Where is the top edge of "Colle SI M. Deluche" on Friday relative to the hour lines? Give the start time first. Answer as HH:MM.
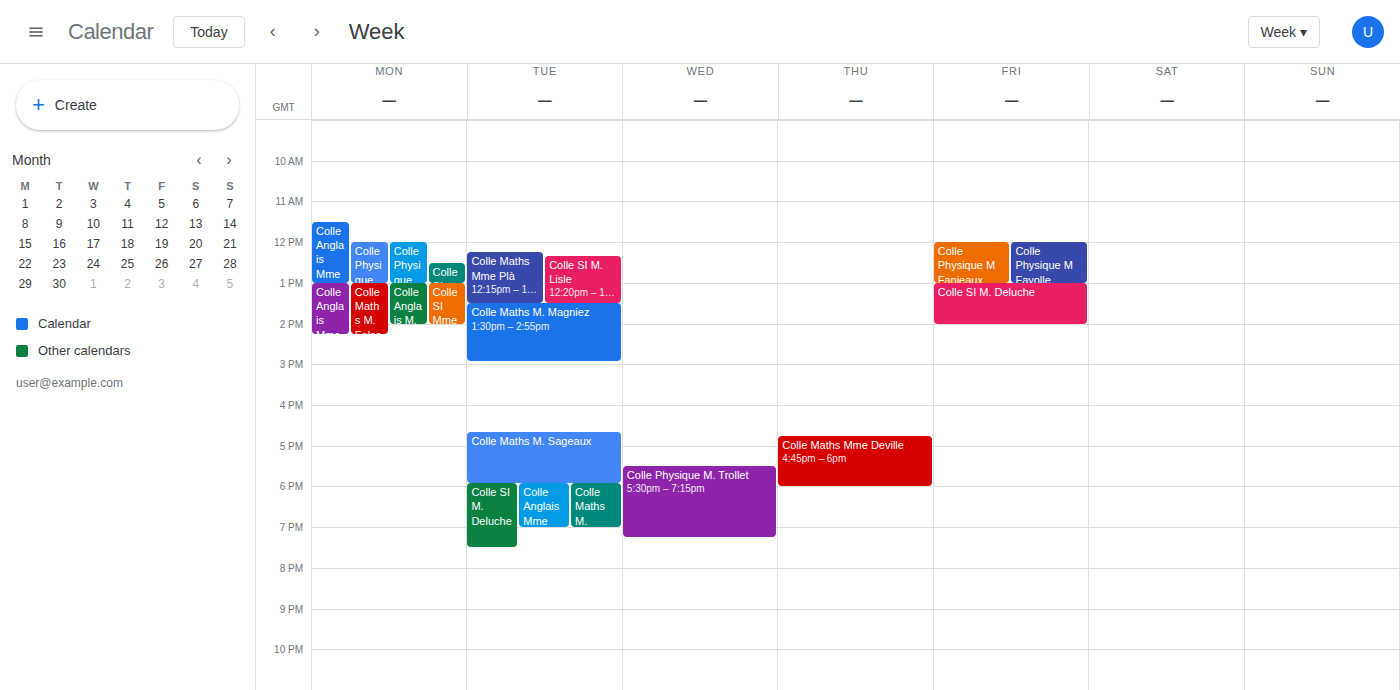
13:00 -- exactly on the 13:00 line.